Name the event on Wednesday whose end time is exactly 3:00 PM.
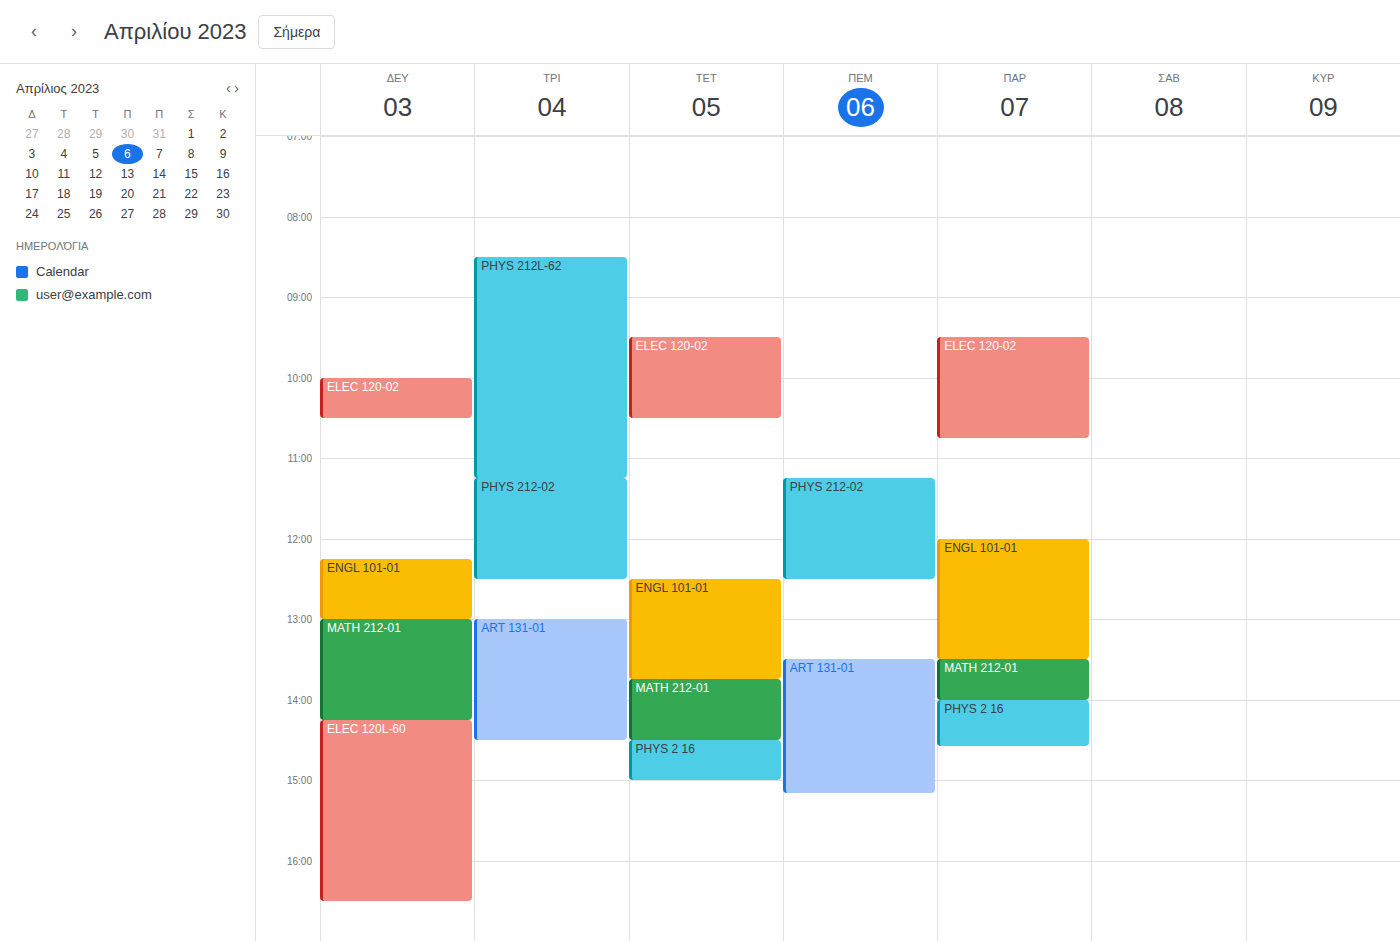
"PHYS 2 16"